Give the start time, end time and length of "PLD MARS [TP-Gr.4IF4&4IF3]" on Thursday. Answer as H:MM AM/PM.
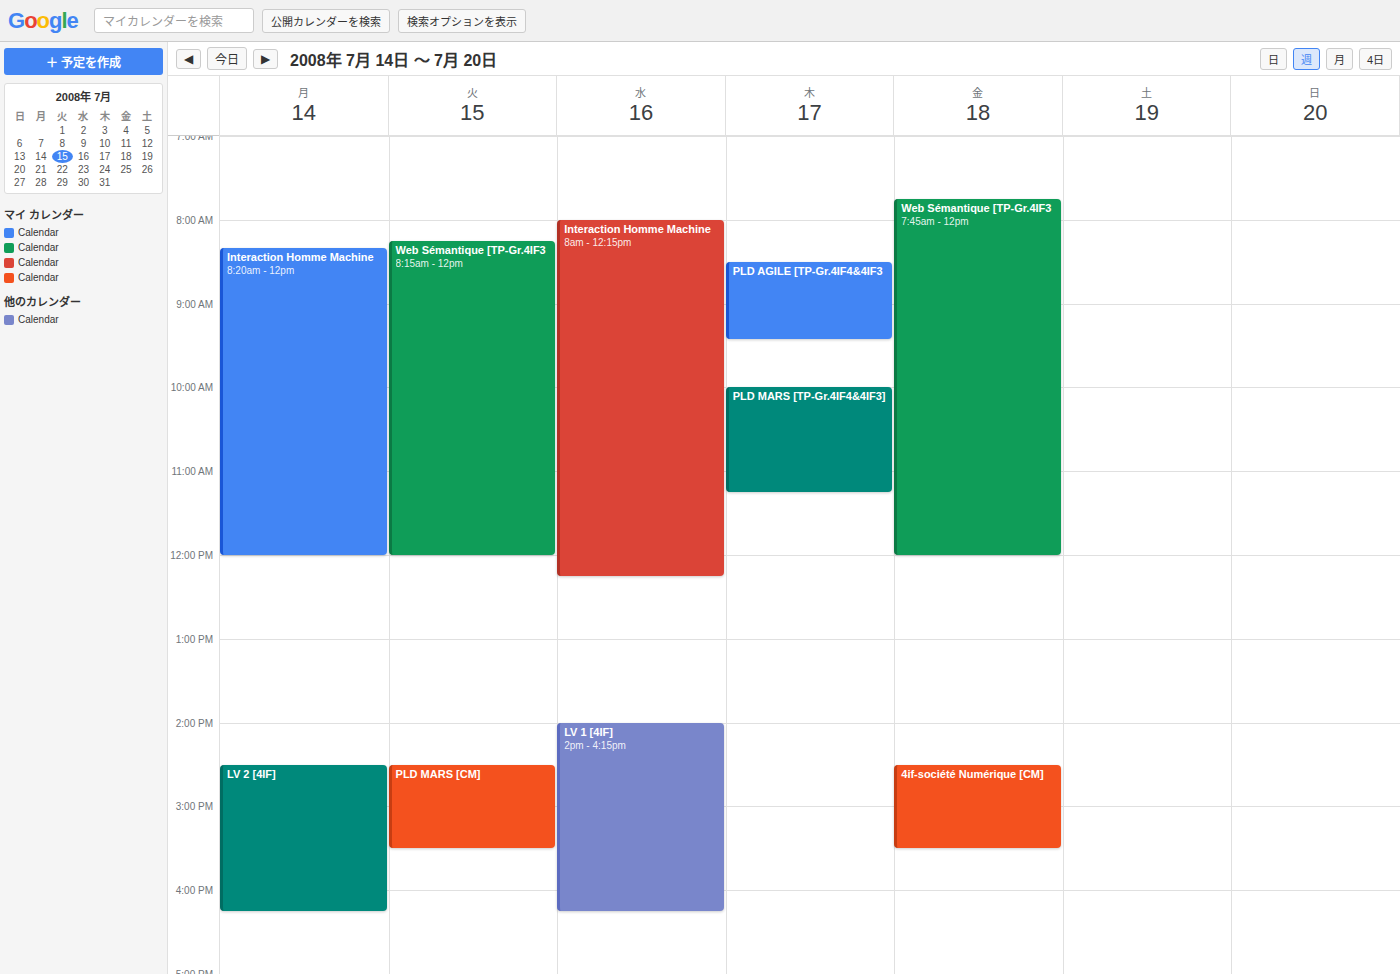
10:00 AM to 11:15 AM, 1 hour 15 minutes